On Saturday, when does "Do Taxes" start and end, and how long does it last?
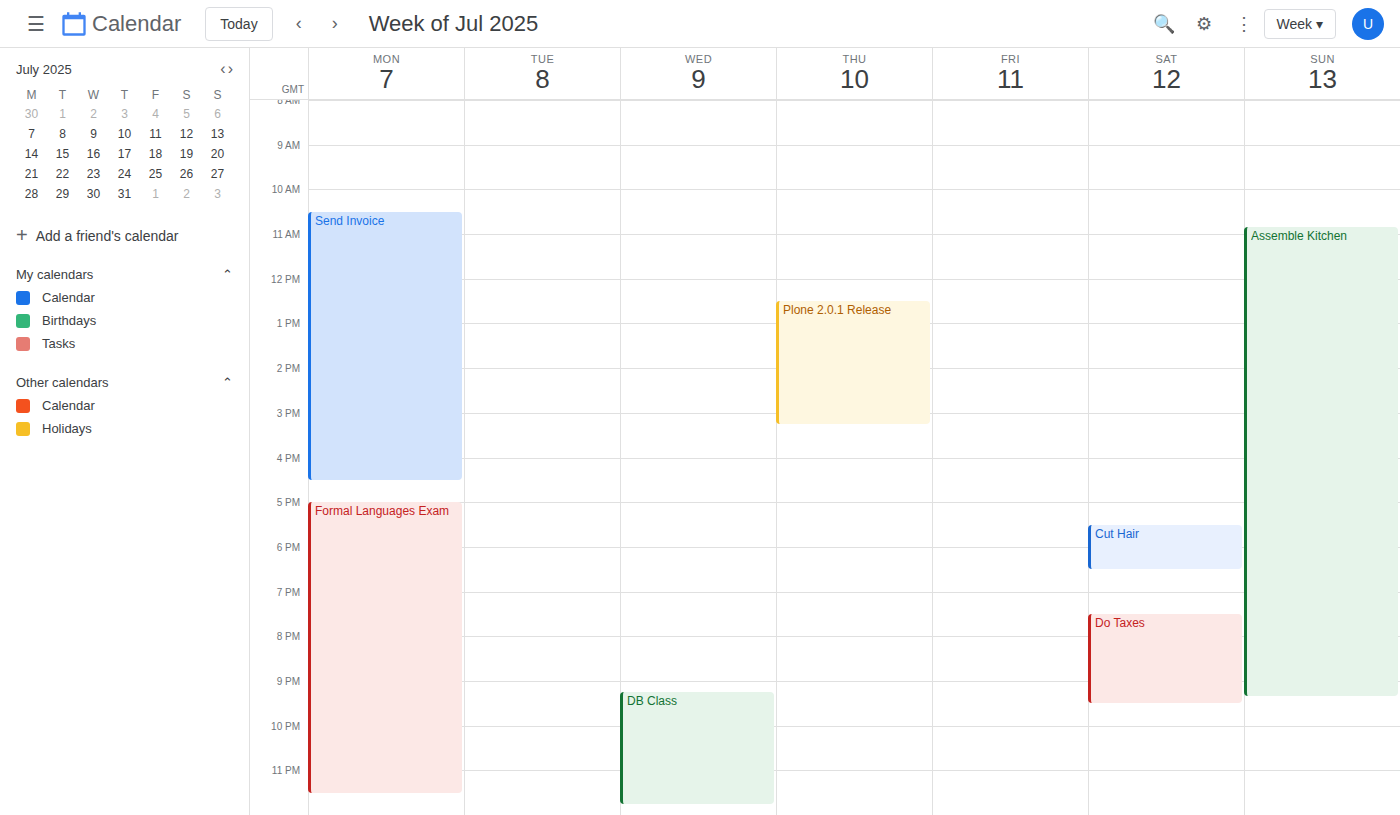
7:30 PM to 9:30 PM, 2 hours